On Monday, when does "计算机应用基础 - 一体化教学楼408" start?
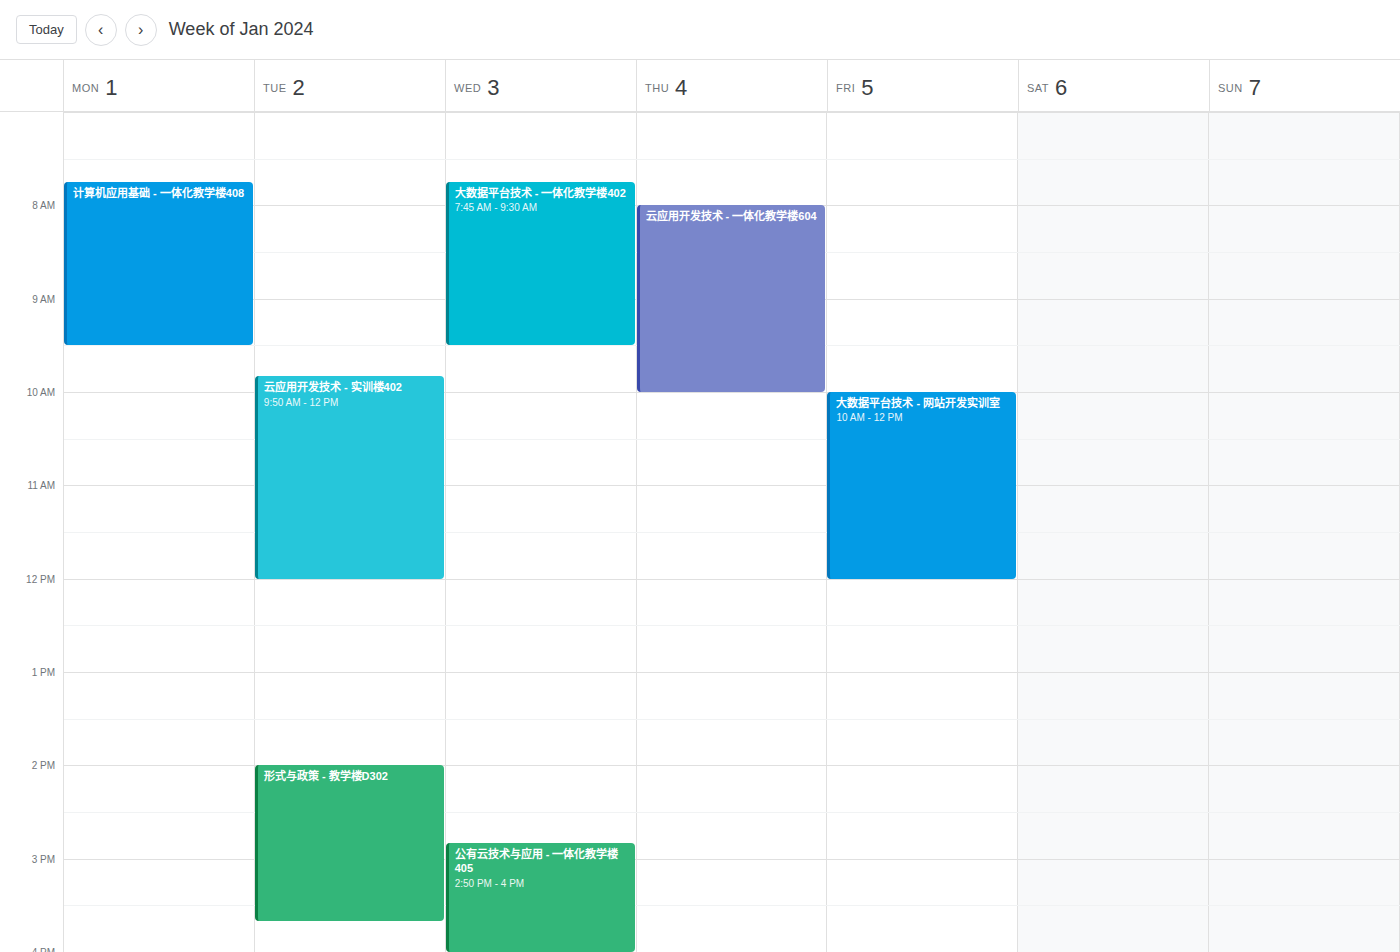
7:45 AM